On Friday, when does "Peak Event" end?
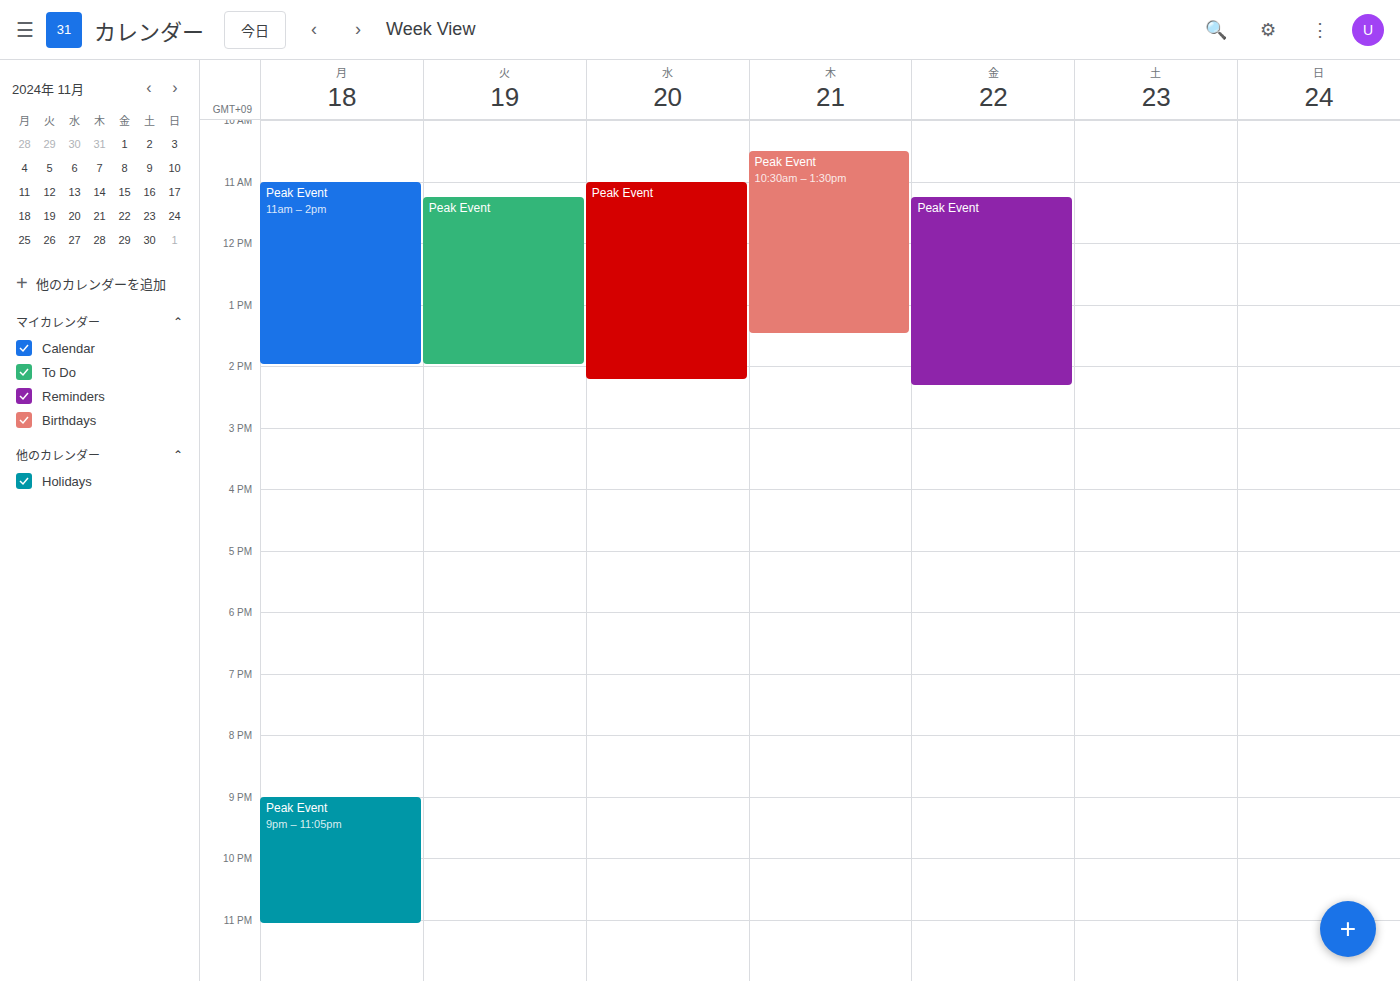
2:20 PM